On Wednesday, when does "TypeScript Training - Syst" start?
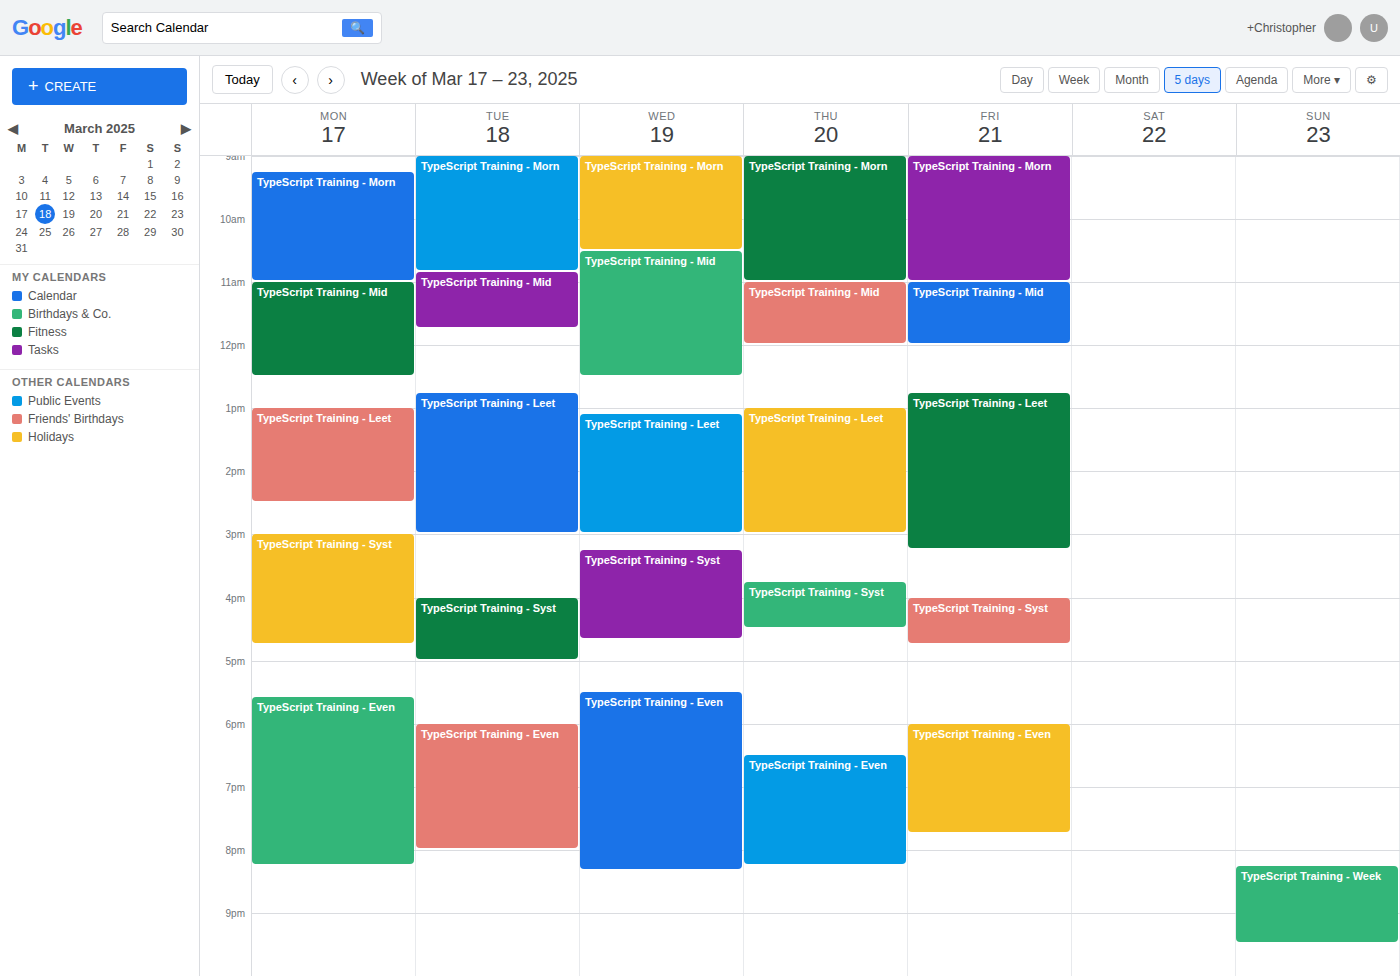
3:15 PM